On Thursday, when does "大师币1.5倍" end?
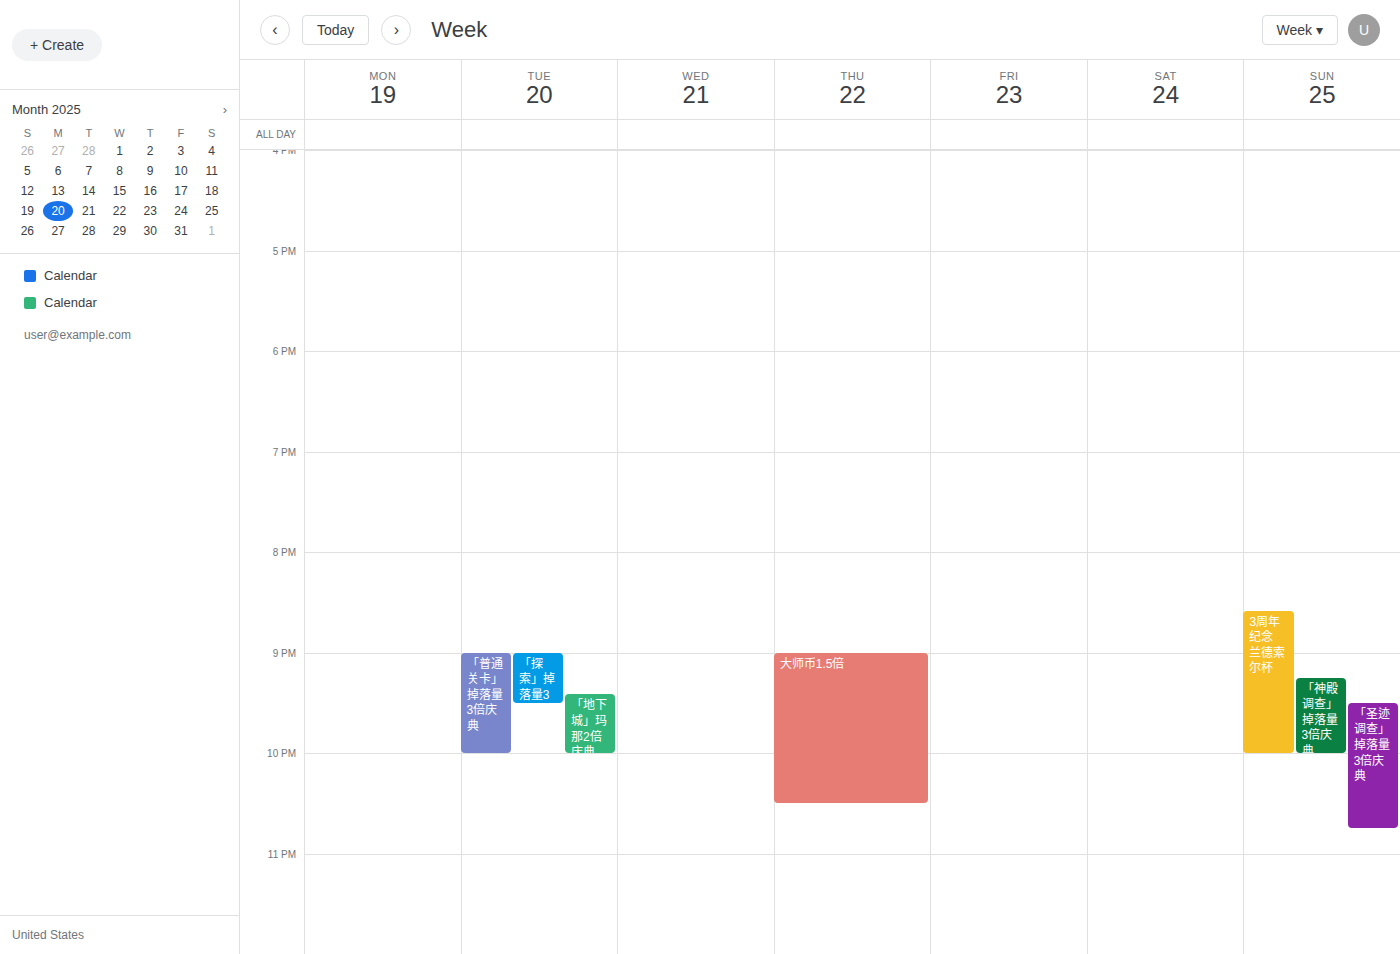
10:30 PM